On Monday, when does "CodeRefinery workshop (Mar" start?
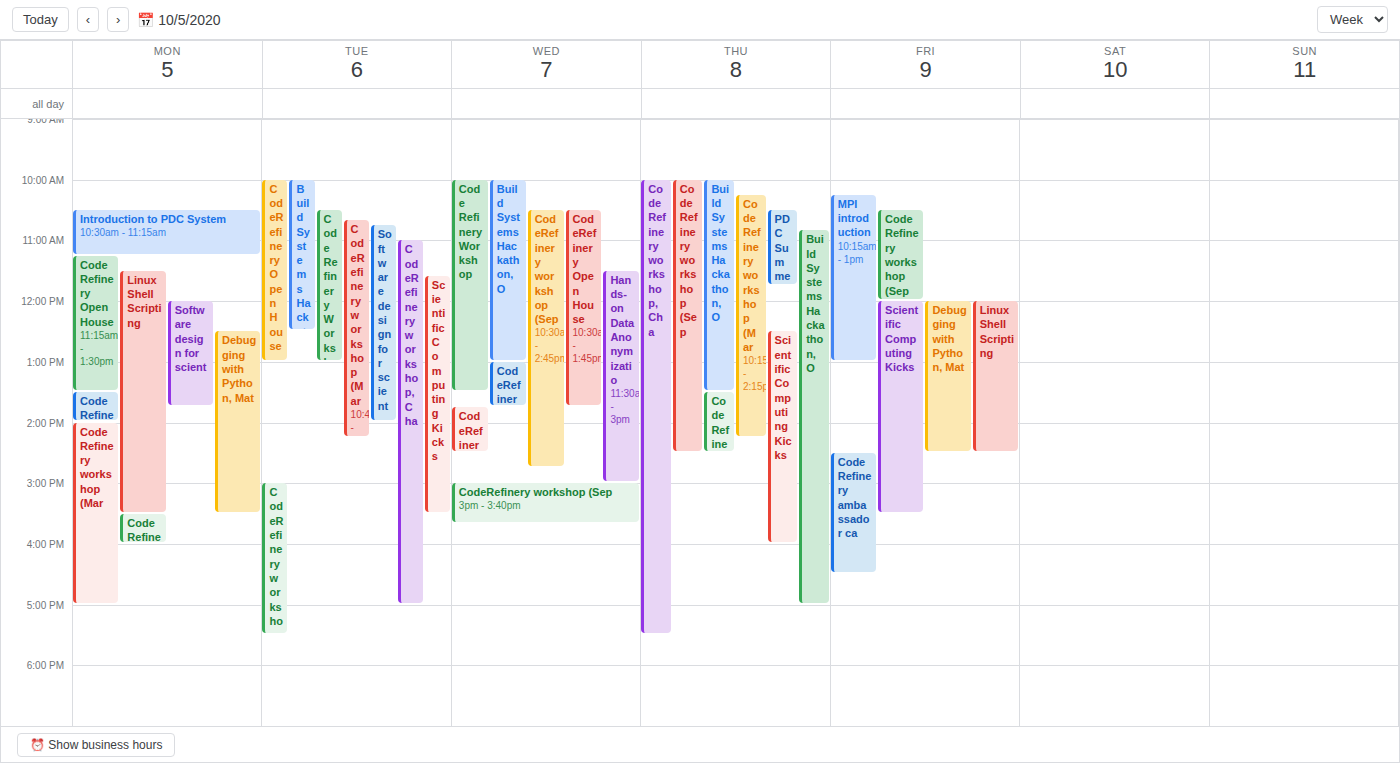
2:00 PM